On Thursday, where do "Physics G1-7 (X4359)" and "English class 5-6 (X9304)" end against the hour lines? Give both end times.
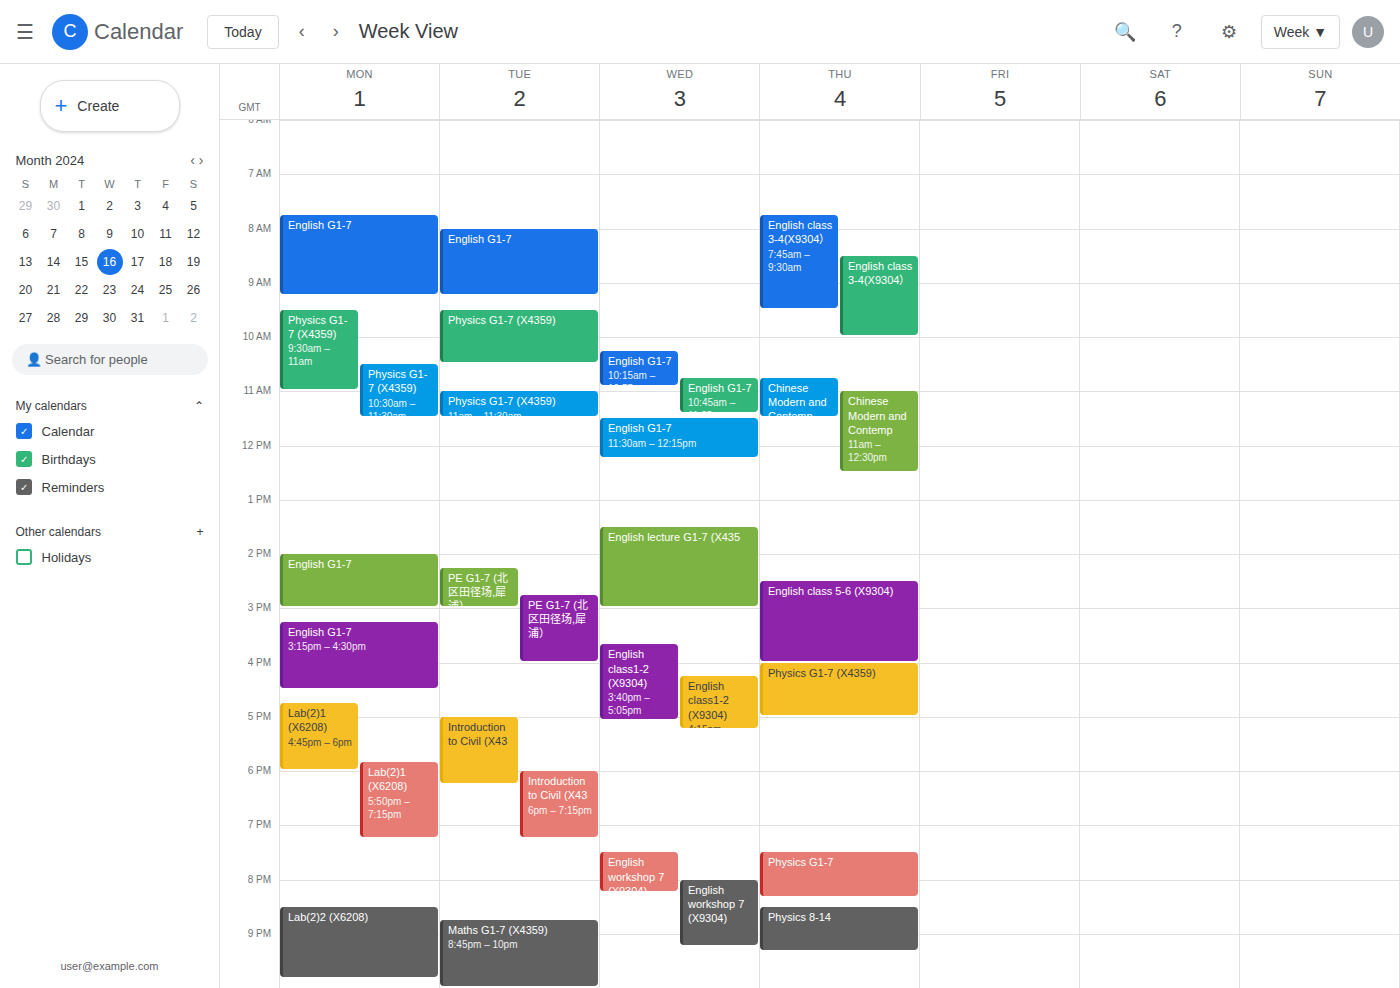
"Physics G1-7 (X4359)": 17:00, exactly on the 17:00 line. "English class 5-6 (X9304)": 16:00, exactly on the 16:00 line.